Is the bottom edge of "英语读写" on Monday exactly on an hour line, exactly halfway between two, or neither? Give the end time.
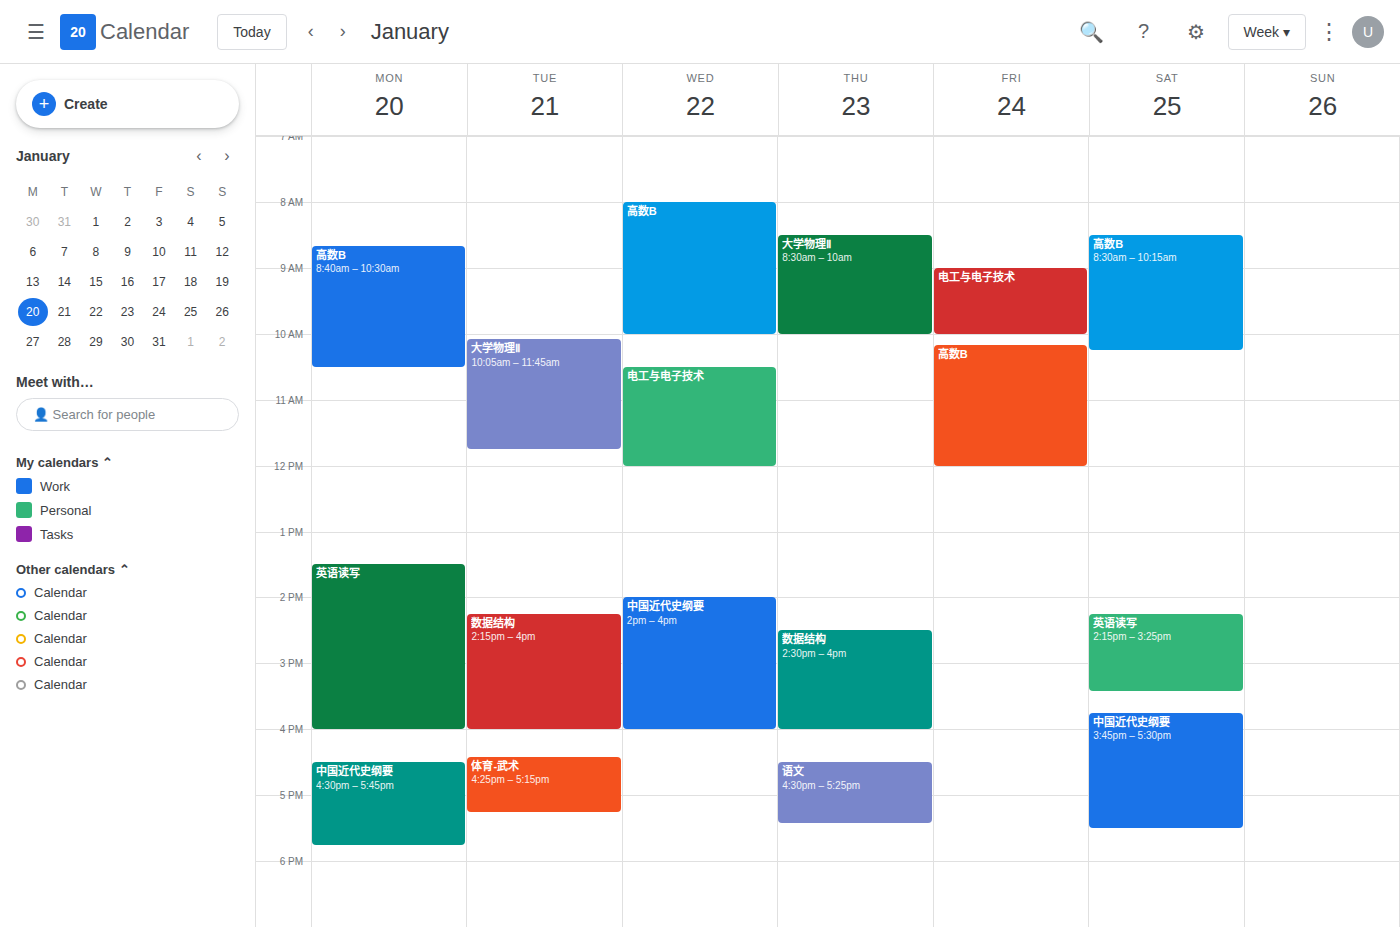
4:00 PM -- exactly on the 4 PM line.